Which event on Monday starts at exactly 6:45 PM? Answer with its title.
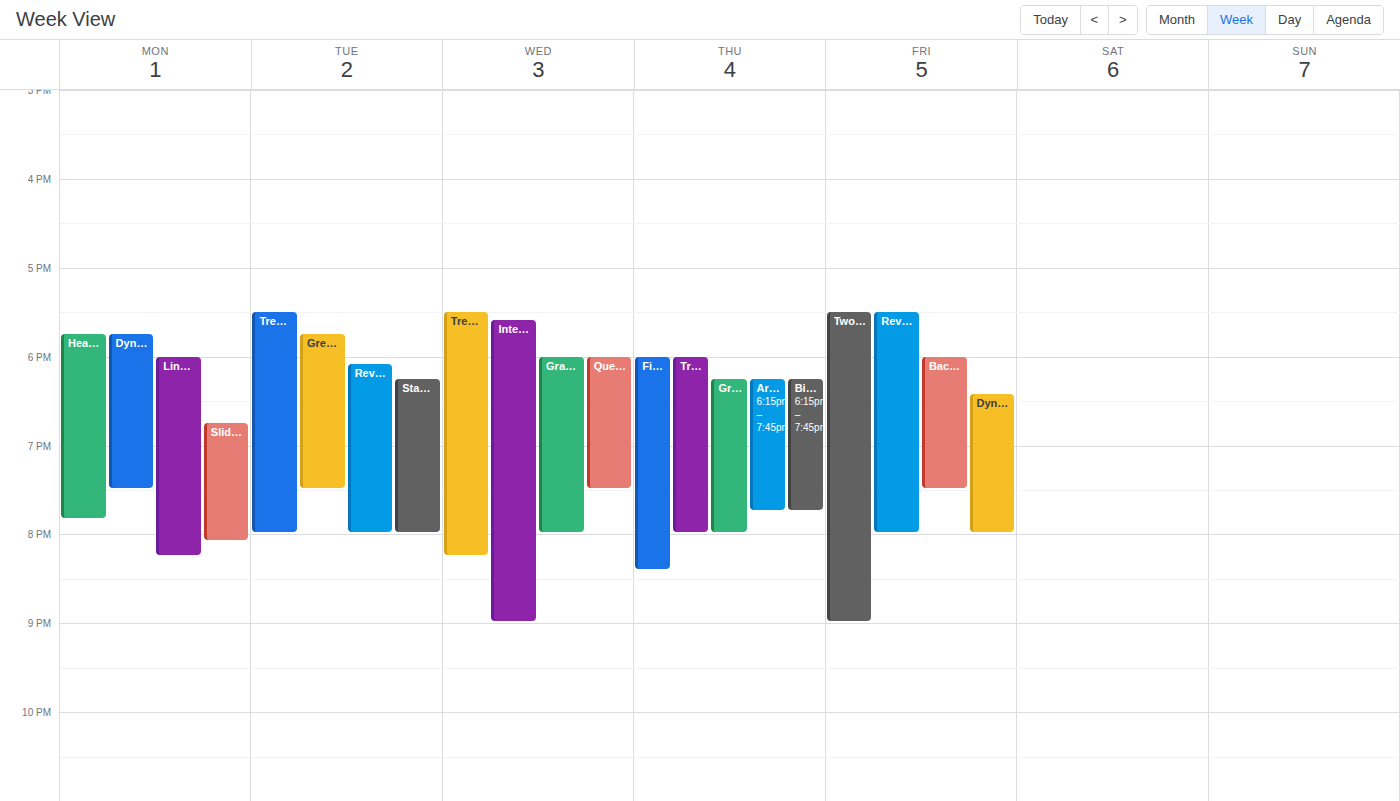
"Sliding Window"